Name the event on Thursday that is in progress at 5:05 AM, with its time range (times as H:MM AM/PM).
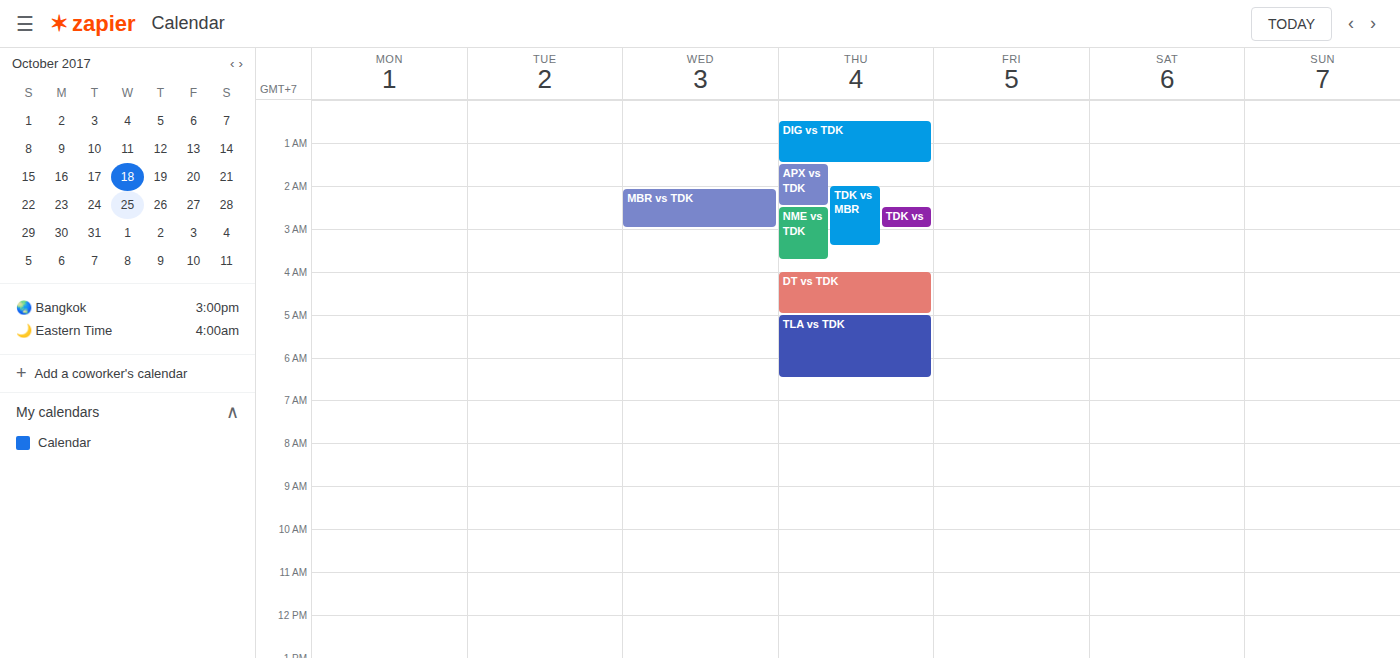
"TLA vs TDK", 5:00 AM to 6:30 AM